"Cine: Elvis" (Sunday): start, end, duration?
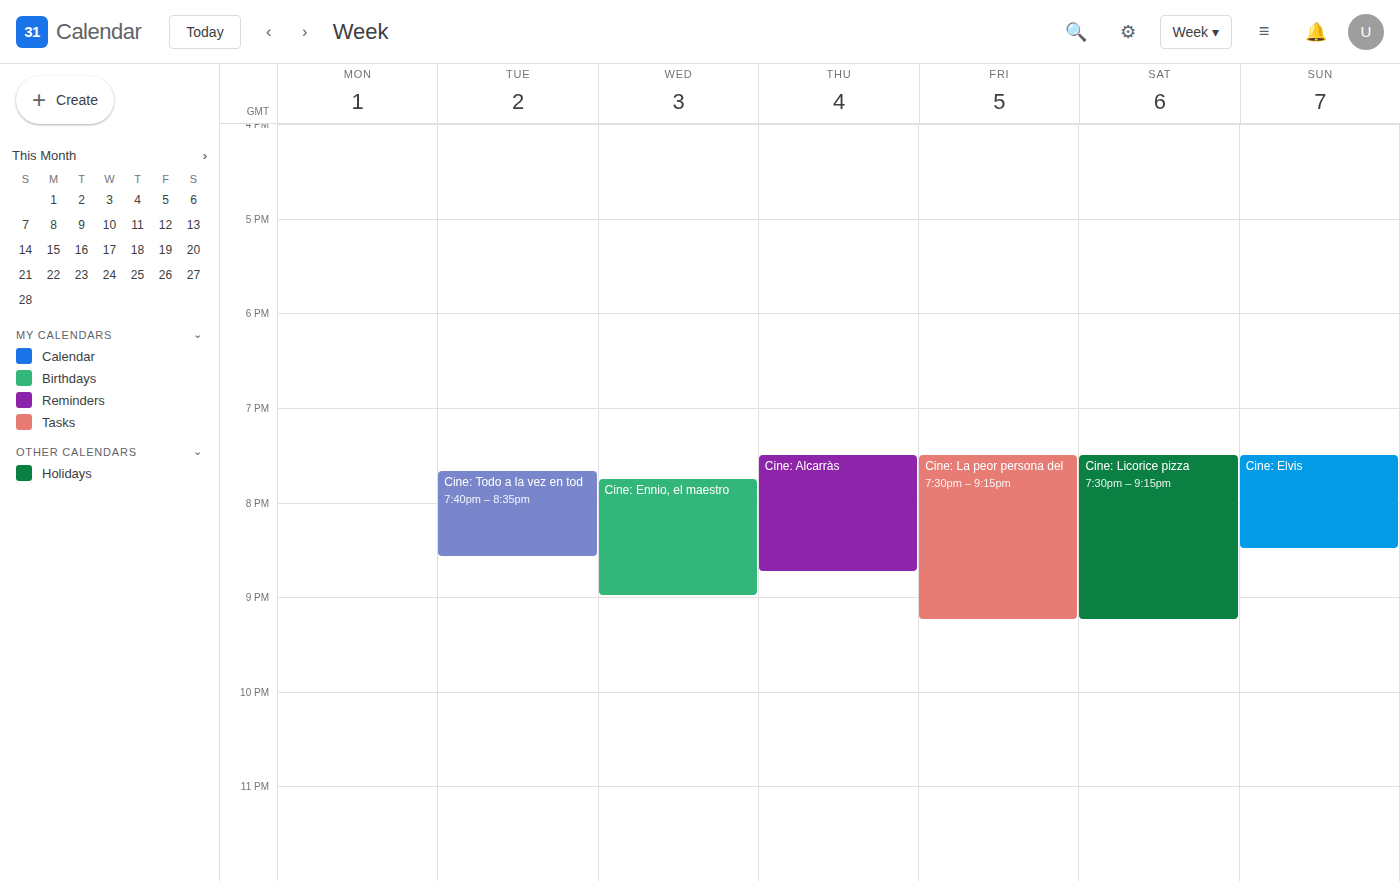
7:30 PM to 8:30 PM, 1 hour